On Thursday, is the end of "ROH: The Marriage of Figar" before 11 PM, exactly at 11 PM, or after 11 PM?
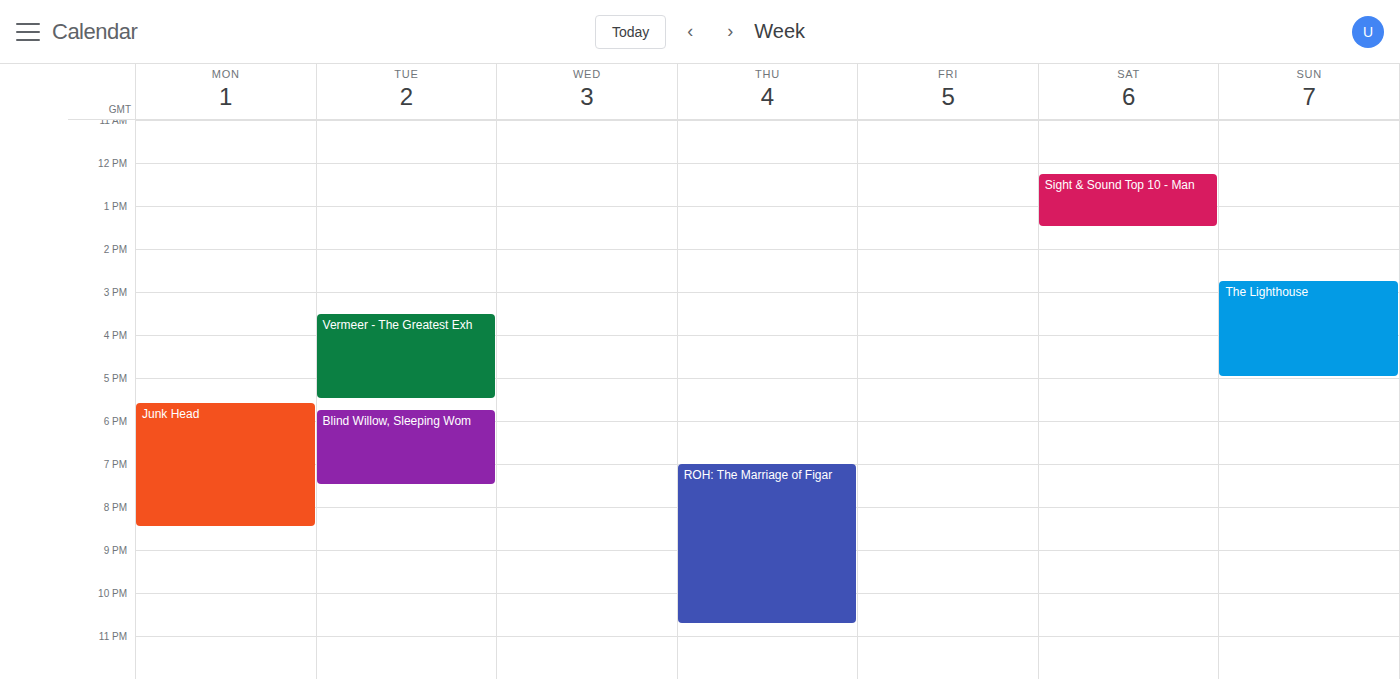
10:45 PM -- before 11 PM, 15 minutes above the 11 PM line.